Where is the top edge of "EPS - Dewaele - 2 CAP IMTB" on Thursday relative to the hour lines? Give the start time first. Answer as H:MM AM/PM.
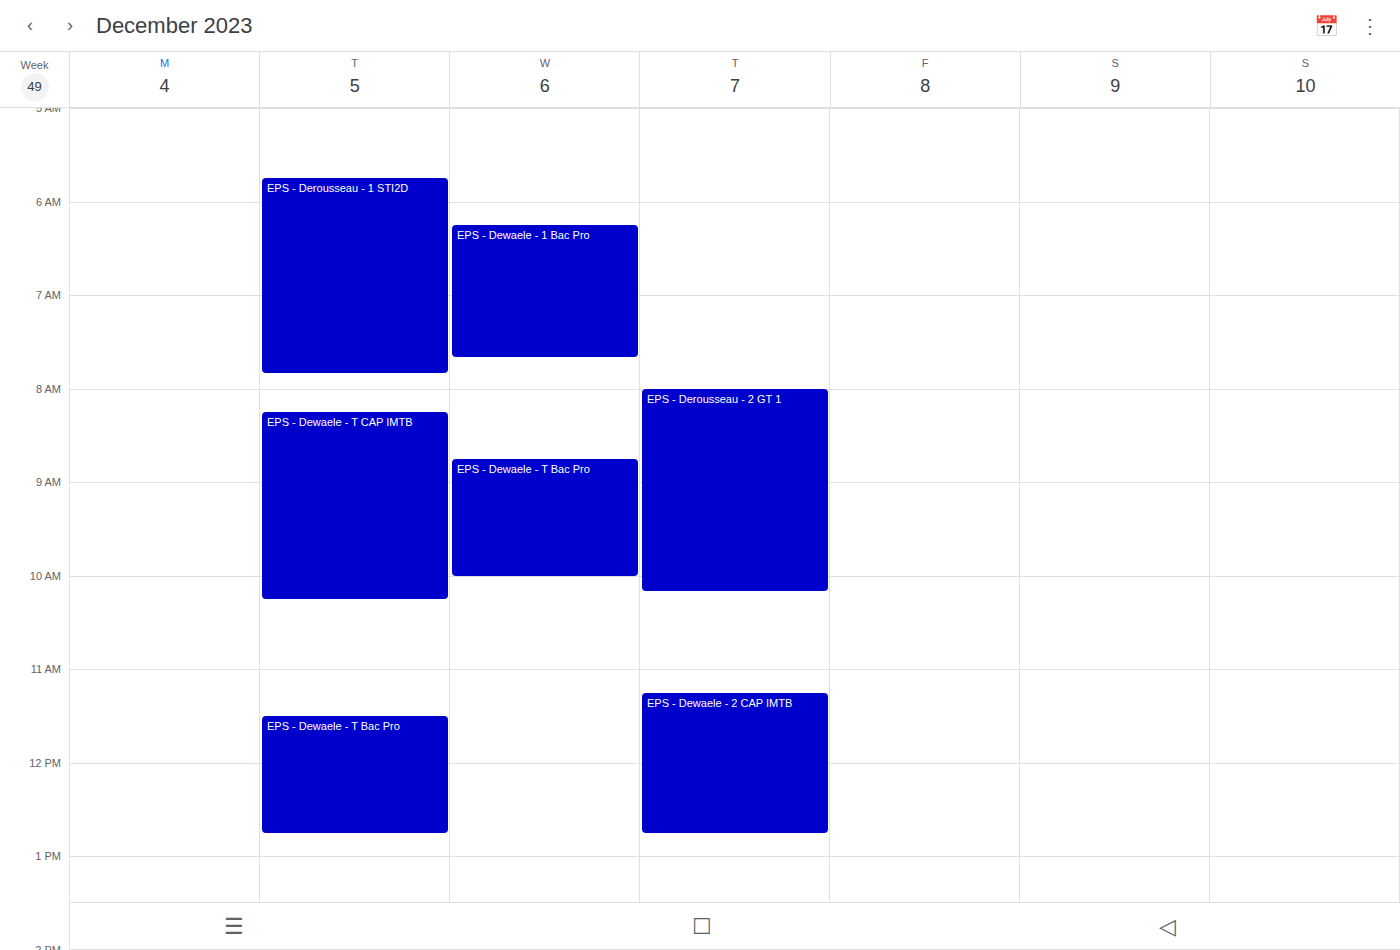
11:15 AM -- neither: a quarter of the way from the 11 AM line to the 12 PM line.